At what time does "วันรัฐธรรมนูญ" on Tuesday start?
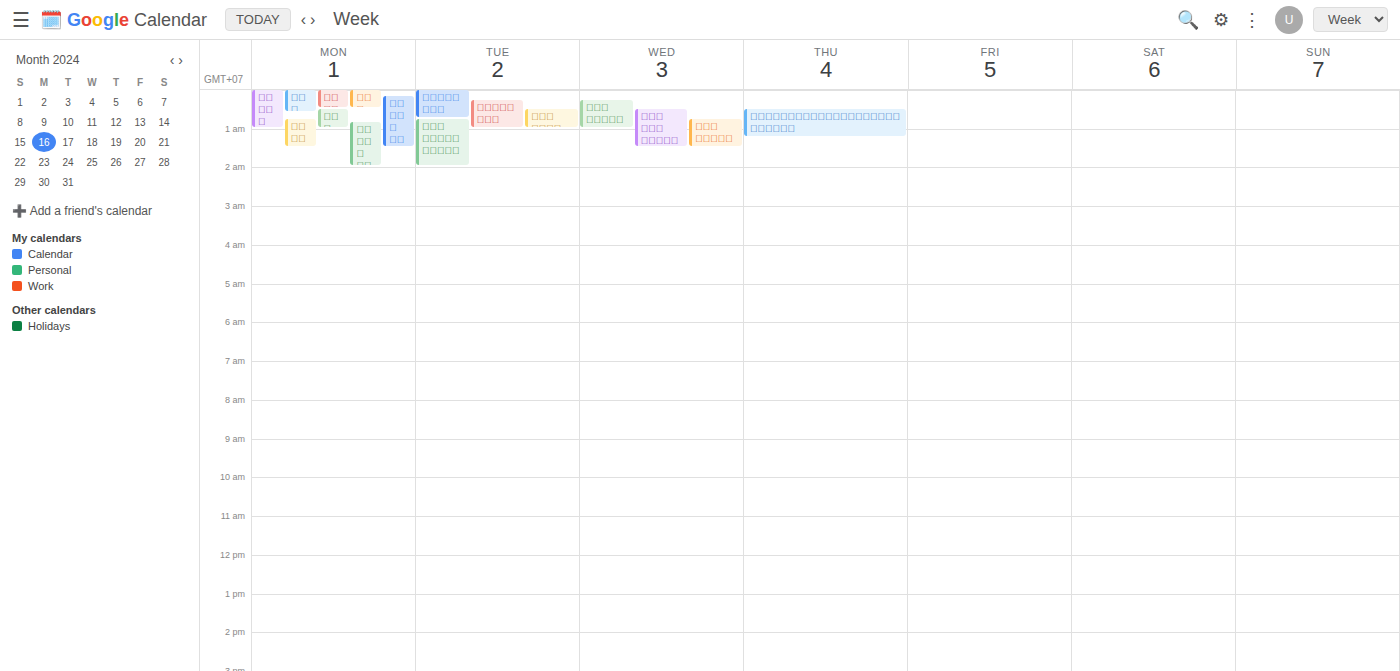
12:45 AM